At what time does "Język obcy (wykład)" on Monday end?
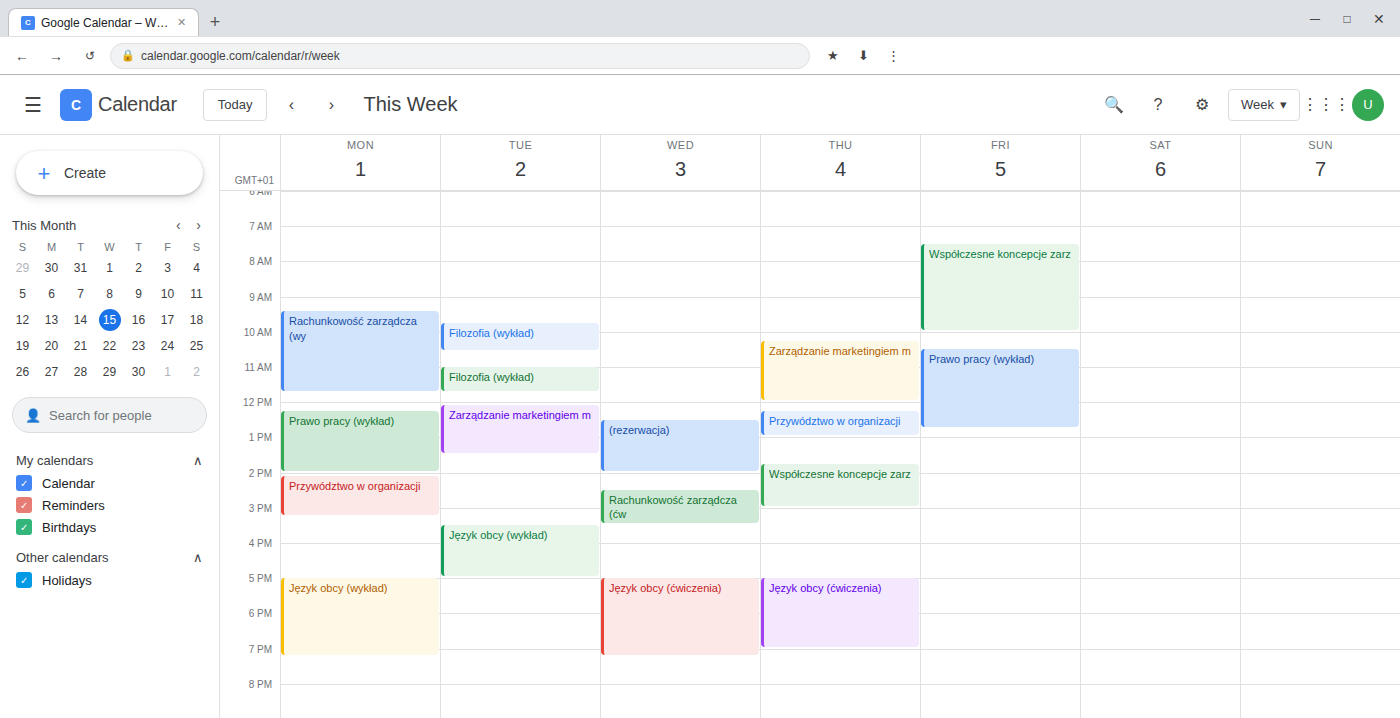
7:15 PM